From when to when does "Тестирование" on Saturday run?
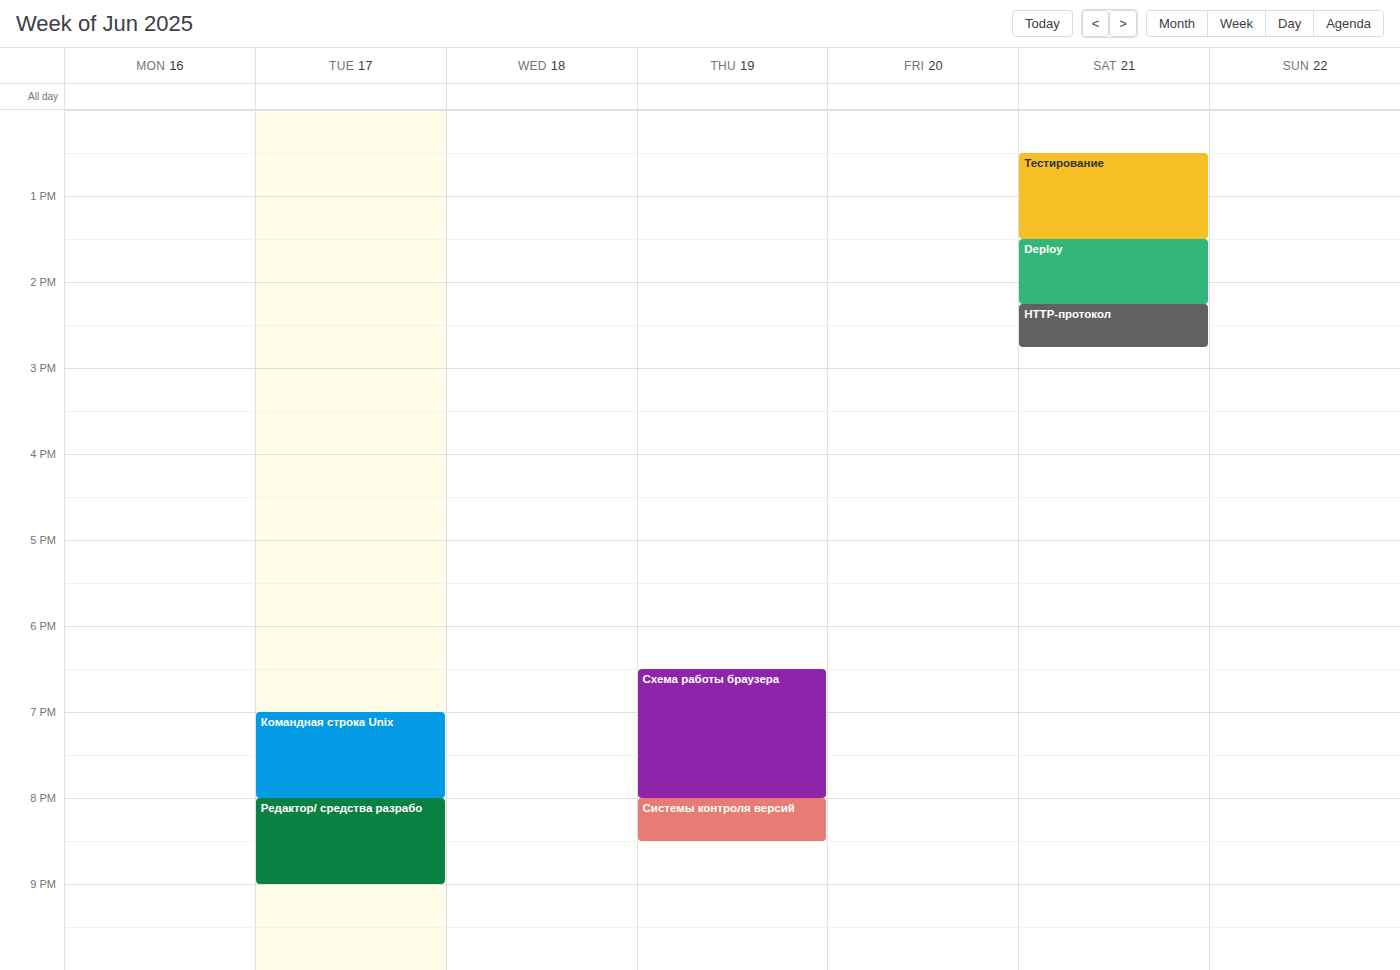
12:30 PM to 1:30 PM